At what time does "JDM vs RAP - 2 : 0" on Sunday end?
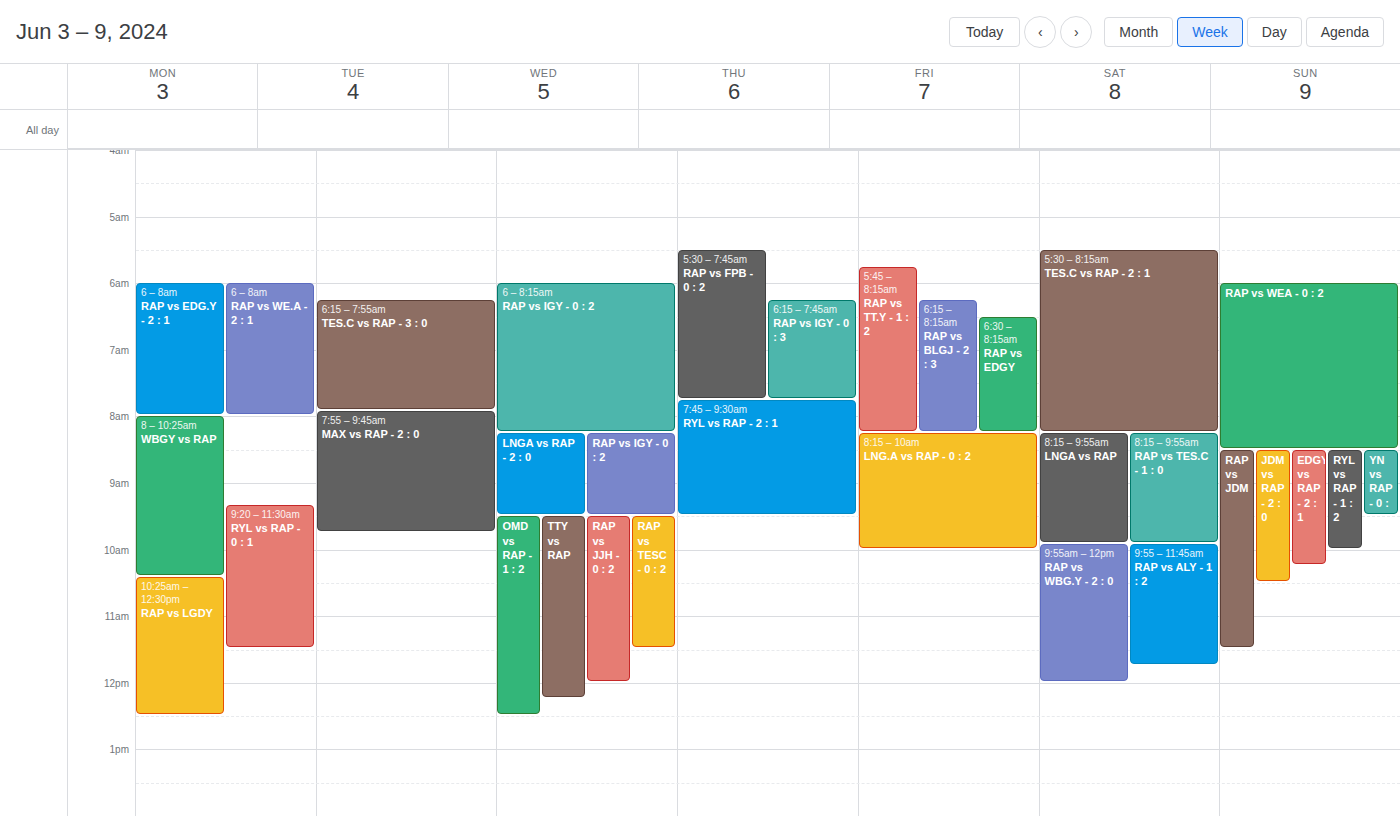
10:30 AM